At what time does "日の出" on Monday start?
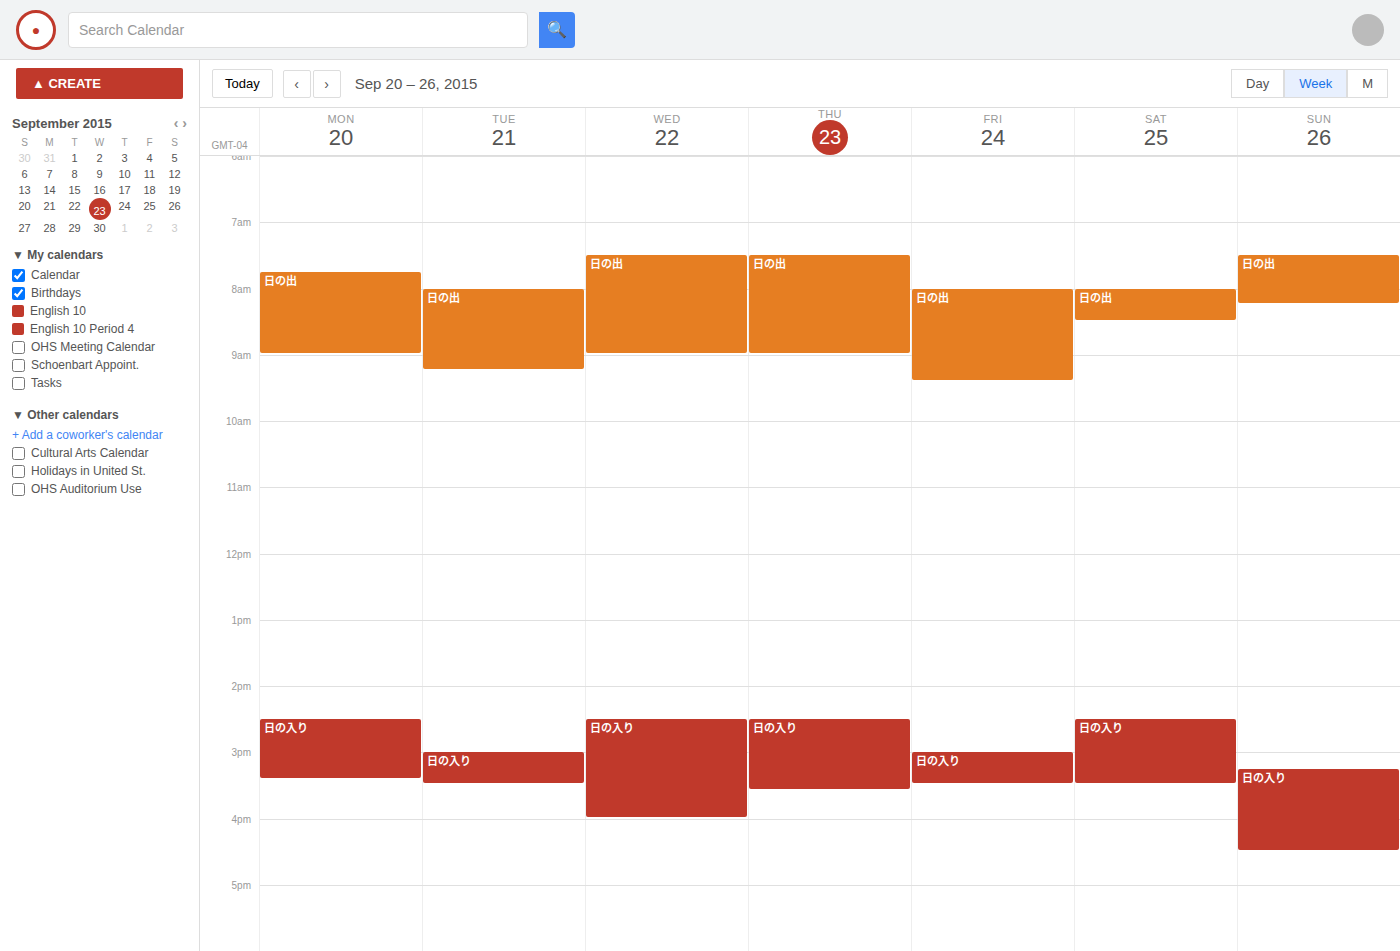
7:45 AM